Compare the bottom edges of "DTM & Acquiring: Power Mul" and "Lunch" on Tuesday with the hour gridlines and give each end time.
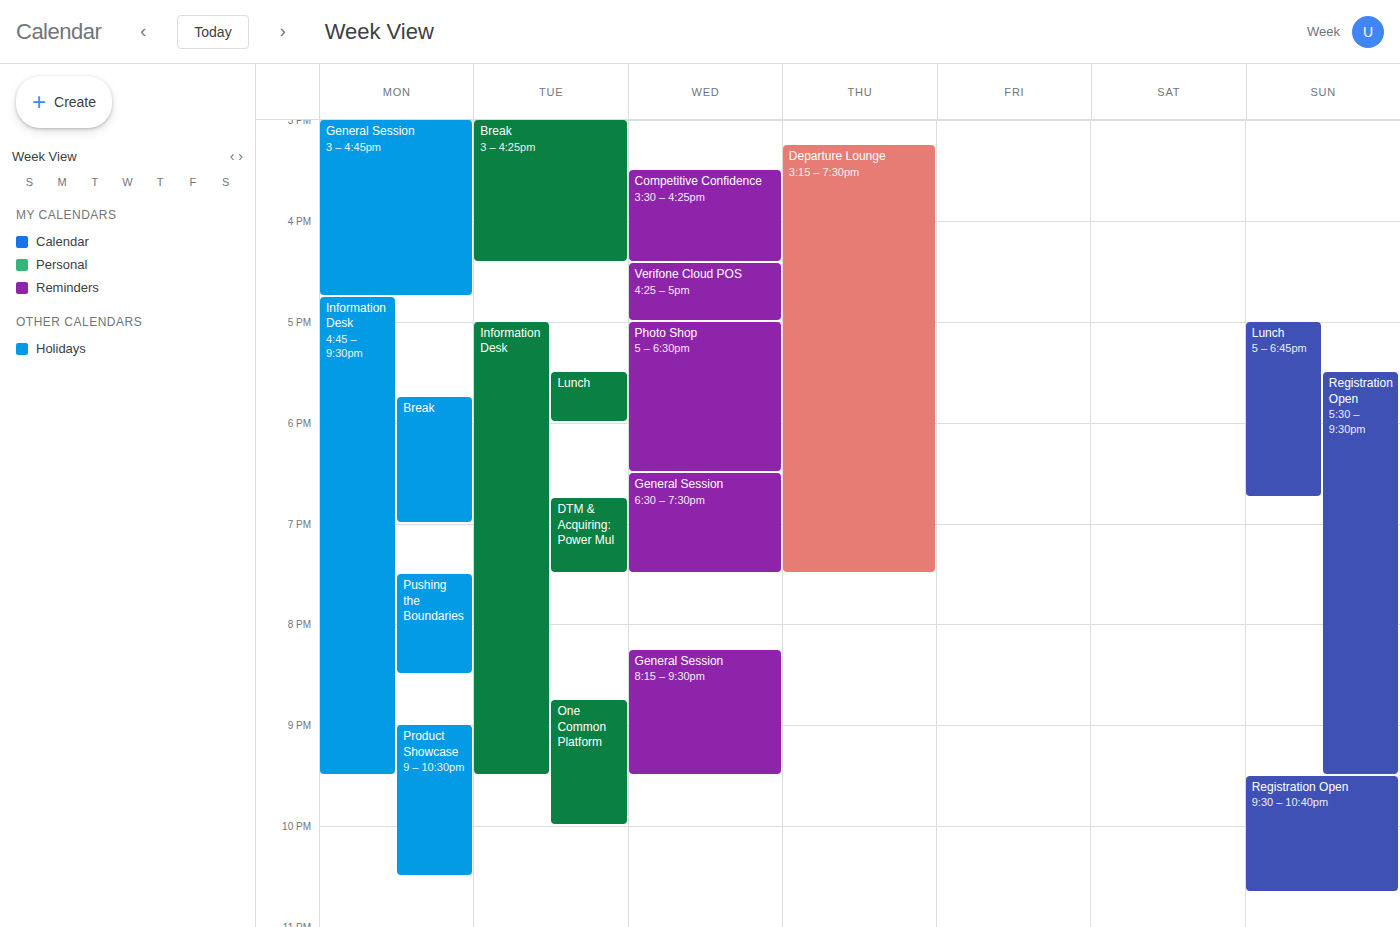
"DTM & Acquiring: Power Mul": 7:30 PM, halfway between the 7 PM and 8 PM lines. "Lunch": 6:00 PM, exactly on the 6 PM line.